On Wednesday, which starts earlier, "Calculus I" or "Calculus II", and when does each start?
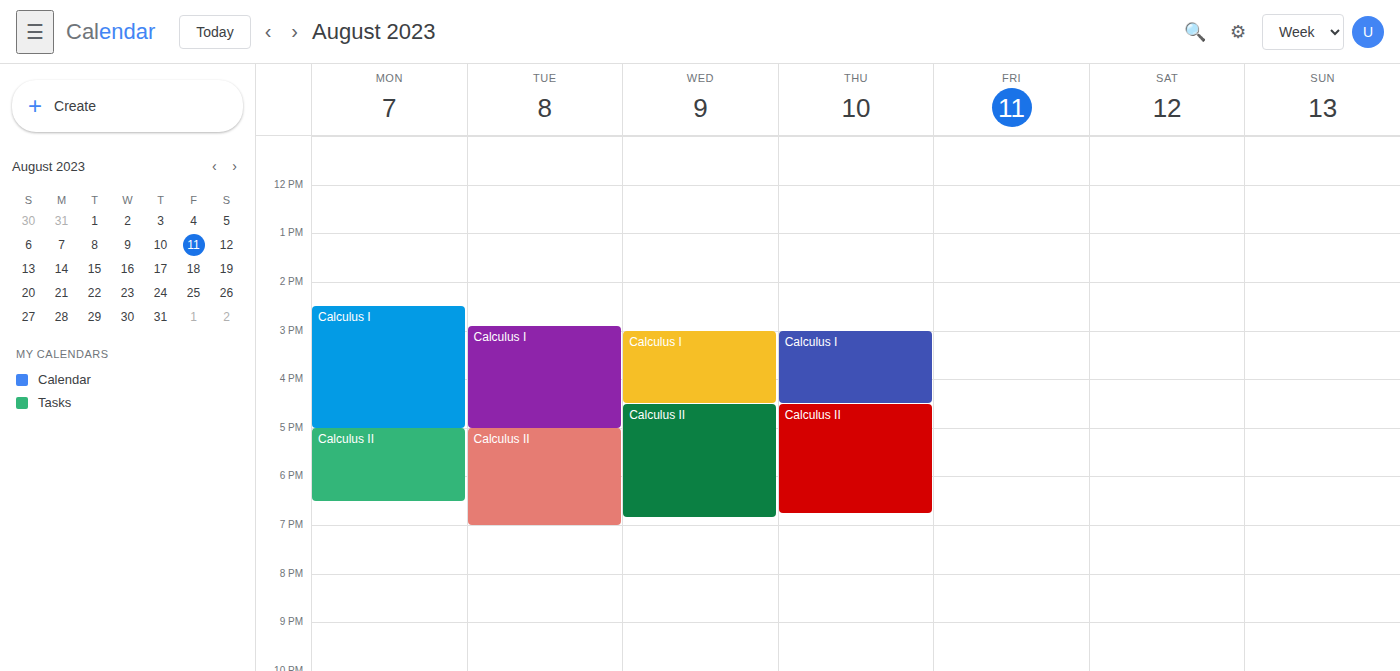
"Calculus I" 3:00 PM; "Calculus II" 4:30 PM.